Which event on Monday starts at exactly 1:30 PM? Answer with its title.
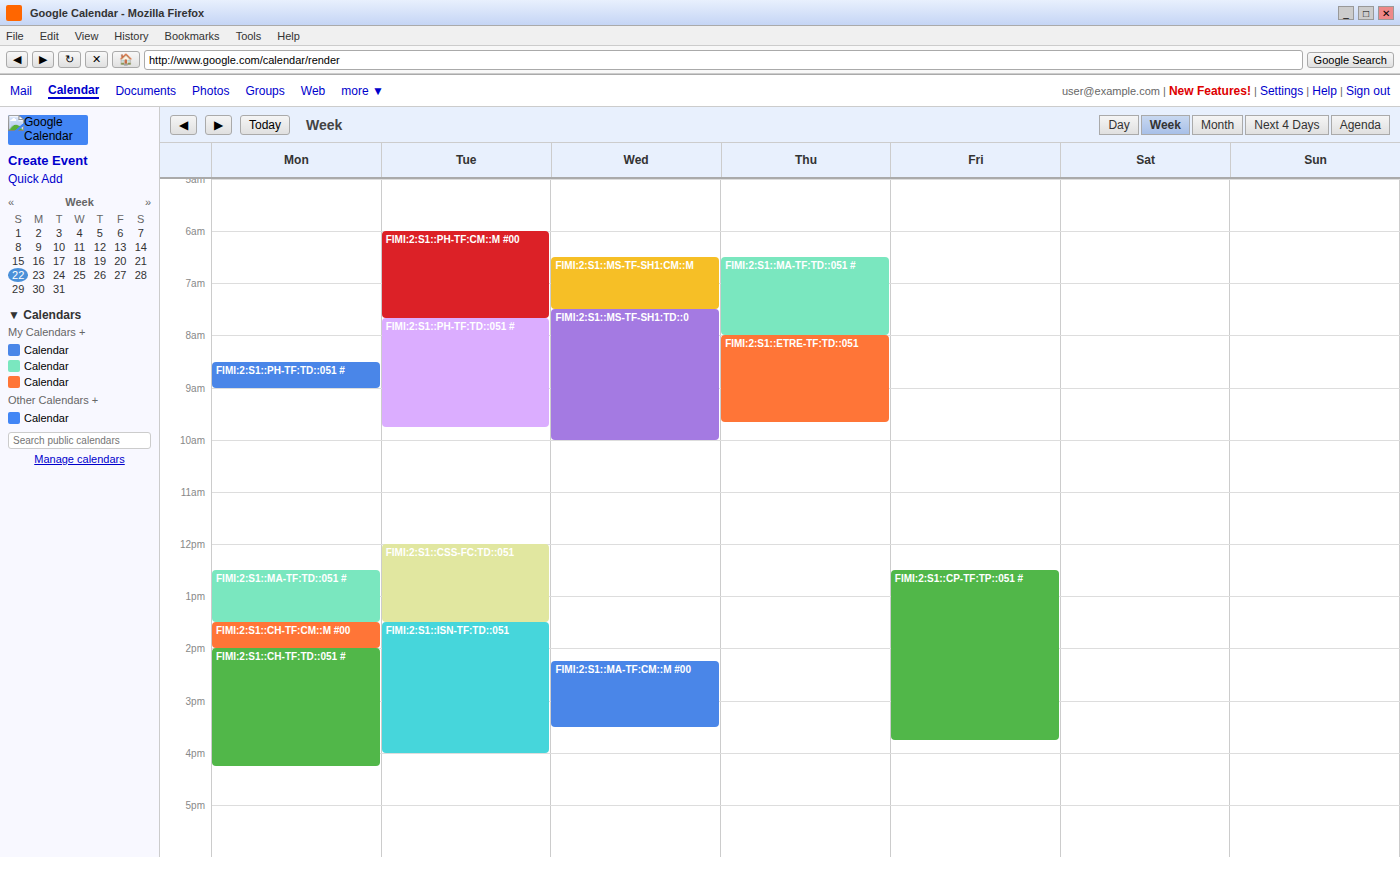
"FIMI:2:S1::CH-TF:CM::M #00"